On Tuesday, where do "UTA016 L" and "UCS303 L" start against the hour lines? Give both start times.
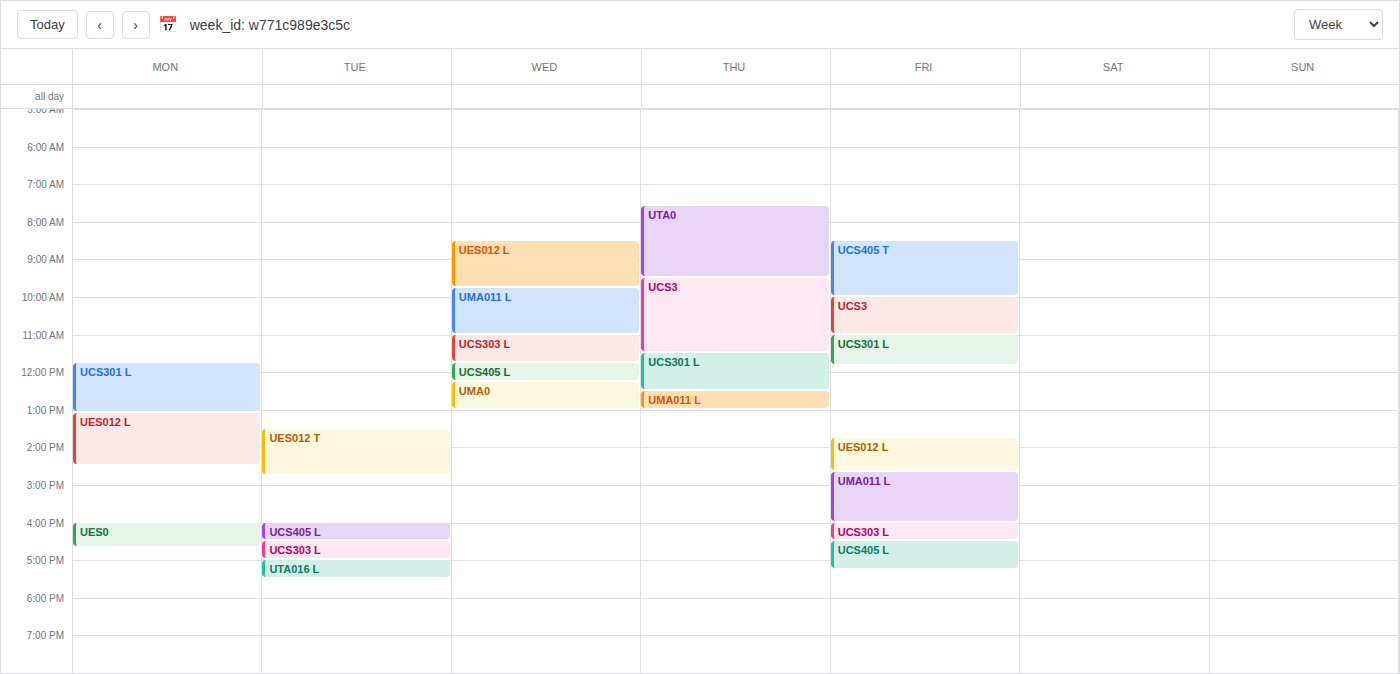
"UTA016 L": 5:00 PM, exactly on the 5 PM line. "UCS303 L": 4:30 PM, halfway between the 4 PM and 5 PM lines.